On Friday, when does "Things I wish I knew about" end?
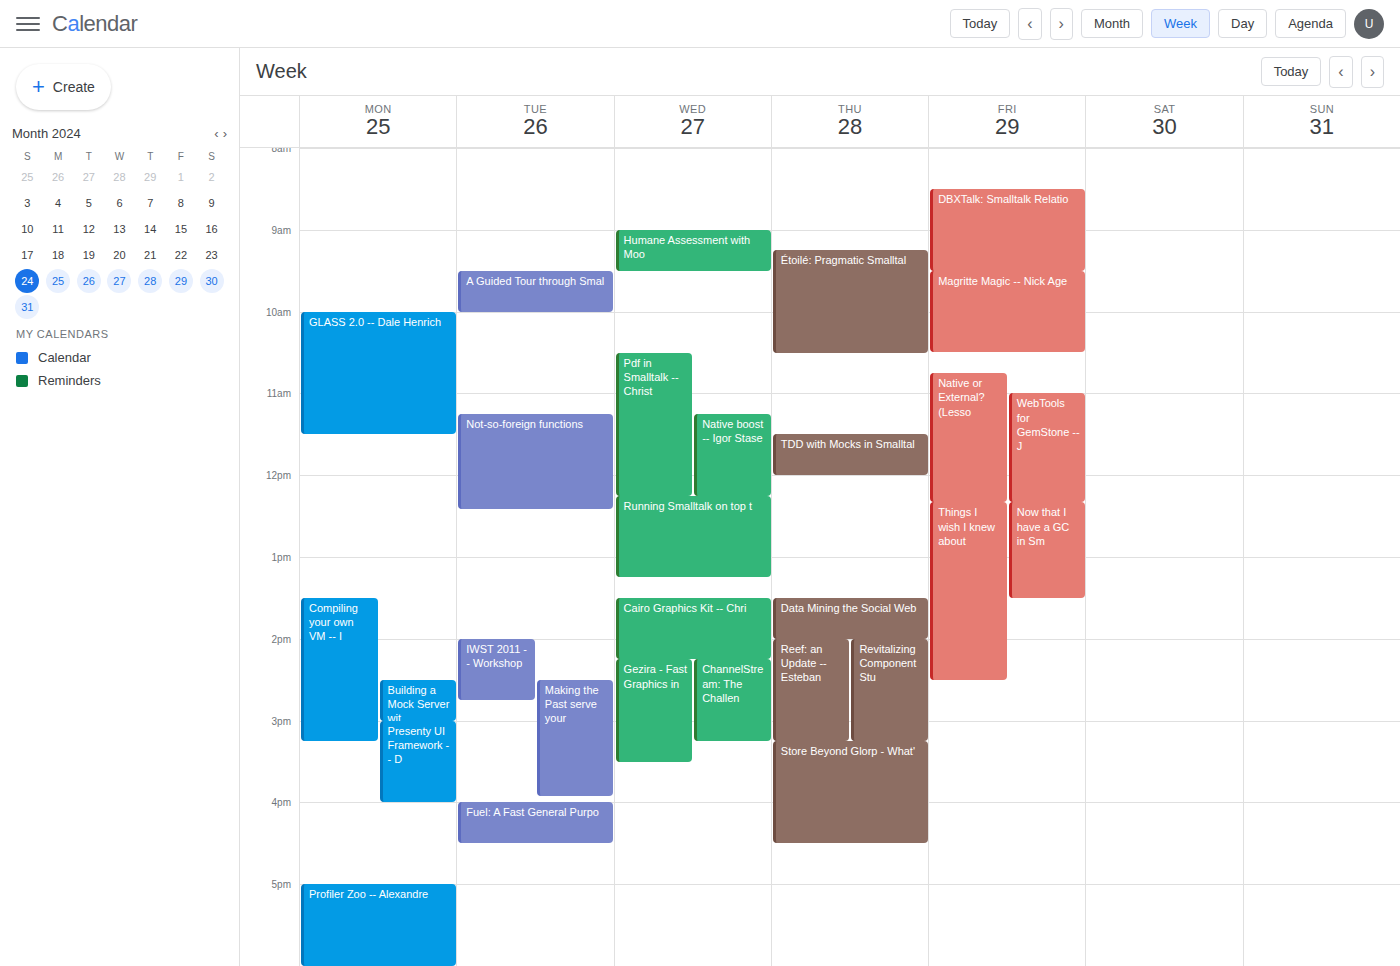
14:30